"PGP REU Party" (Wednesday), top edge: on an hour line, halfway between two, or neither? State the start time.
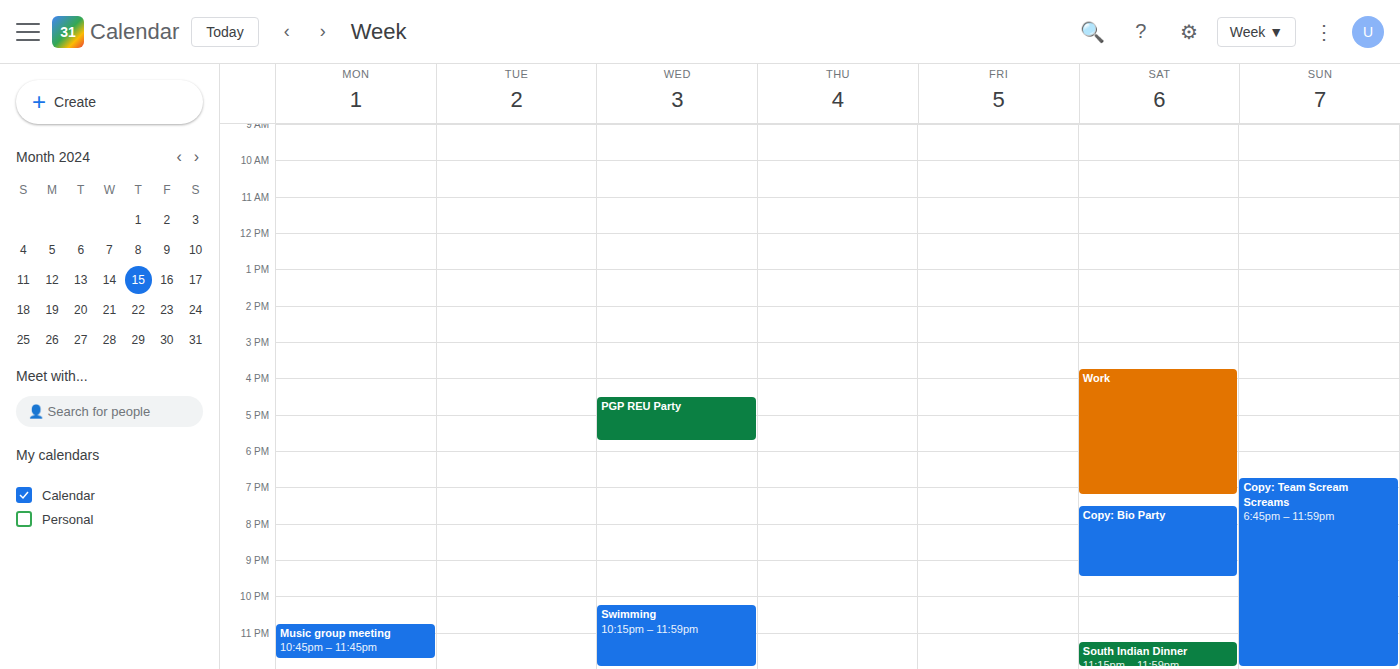
4:30 PM -- halfway between the 4 PM and 5 PM lines.